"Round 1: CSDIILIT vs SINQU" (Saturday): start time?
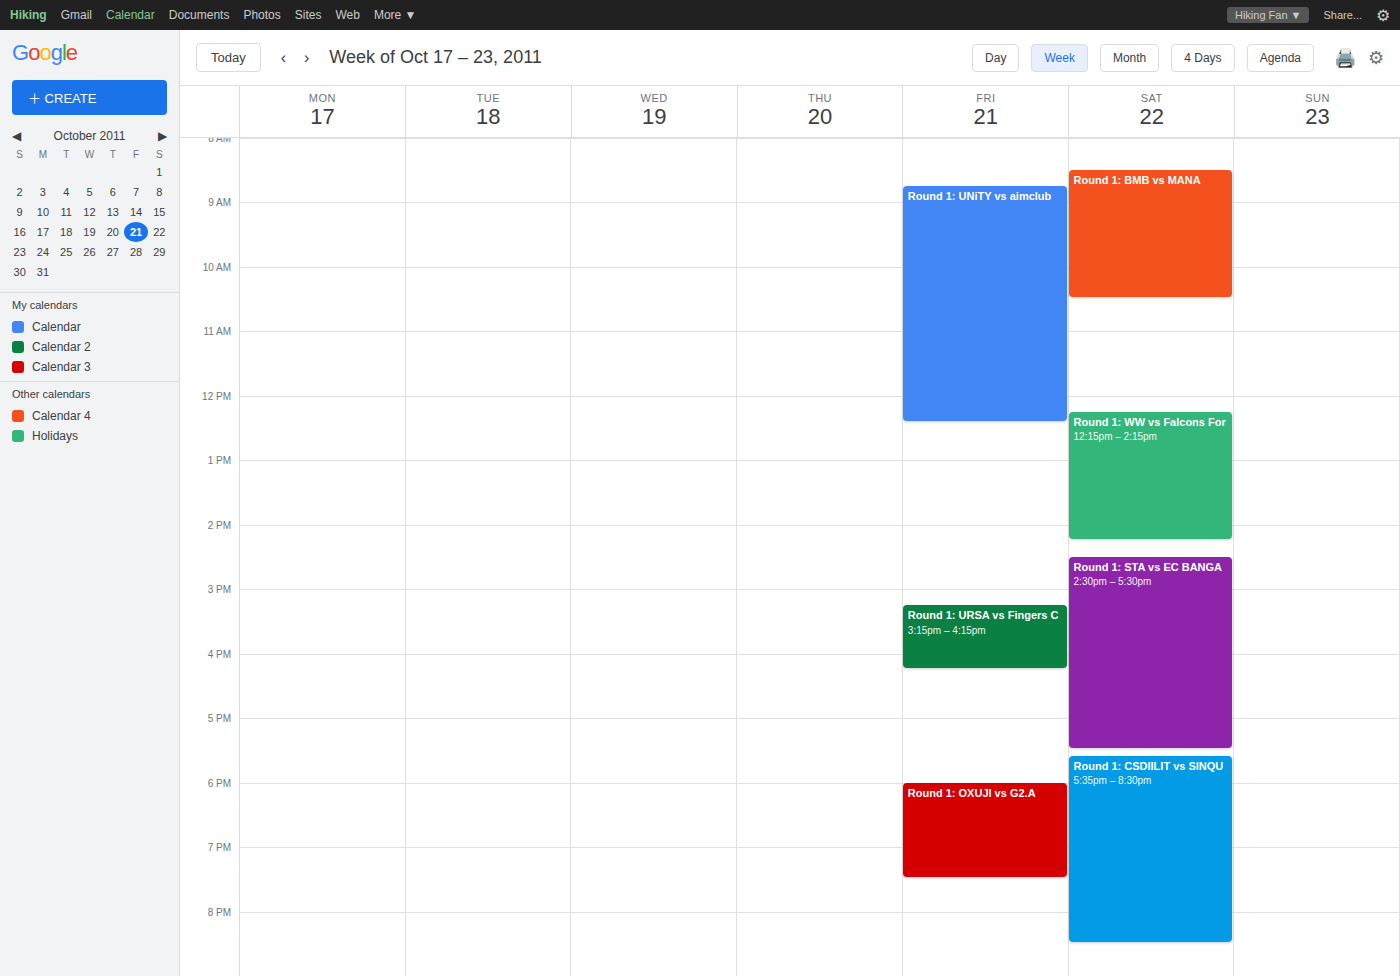
5:35 PM